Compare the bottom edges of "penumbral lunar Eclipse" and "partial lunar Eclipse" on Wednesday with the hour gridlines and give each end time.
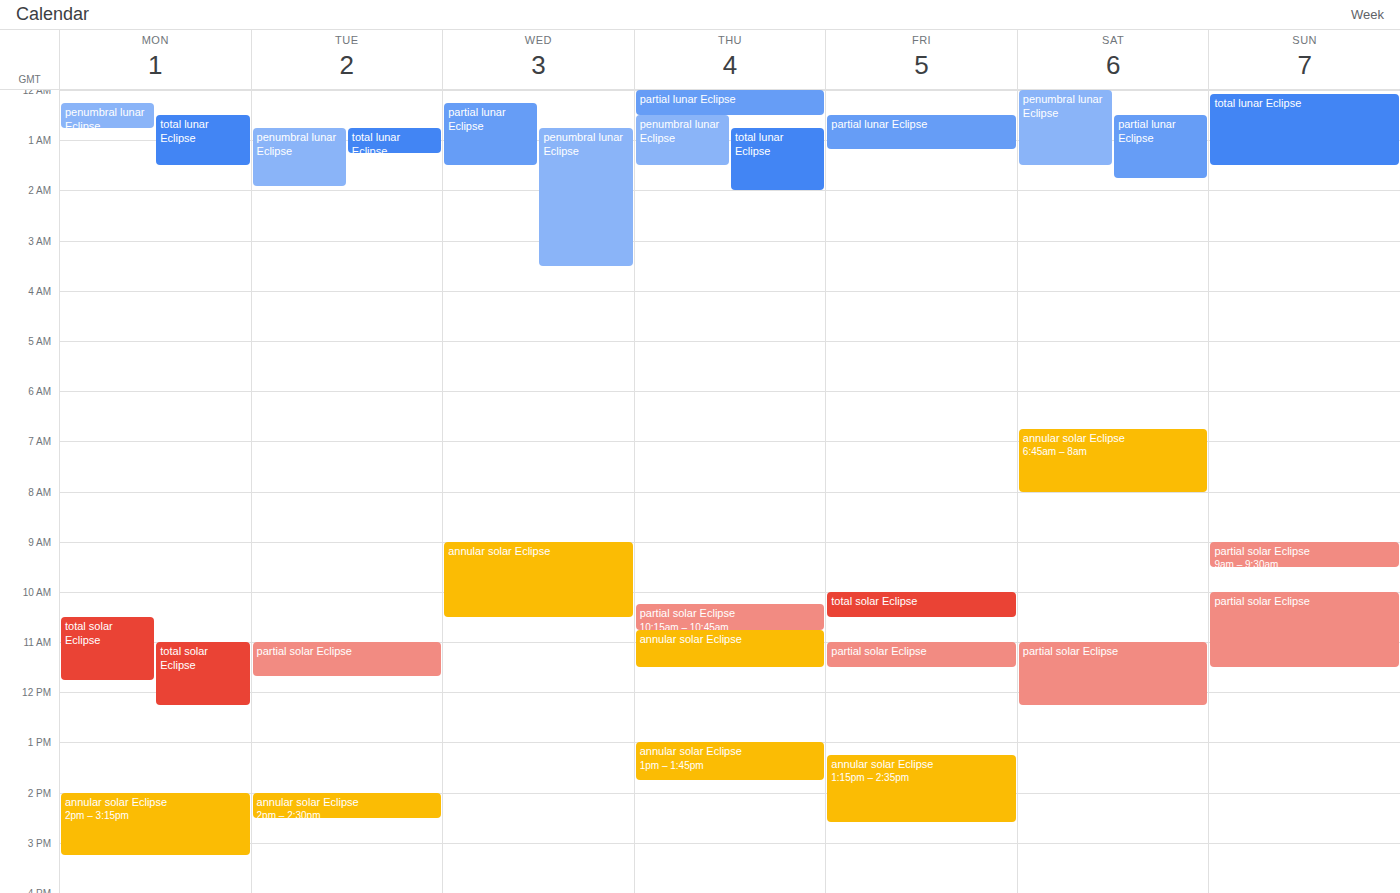
"penumbral lunar Eclipse": 3:30 AM, halfway between the 3 AM and 4 AM lines. "partial lunar Eclipse": 1:30 AM, halfway between the 1 AM and 2 AM lines.